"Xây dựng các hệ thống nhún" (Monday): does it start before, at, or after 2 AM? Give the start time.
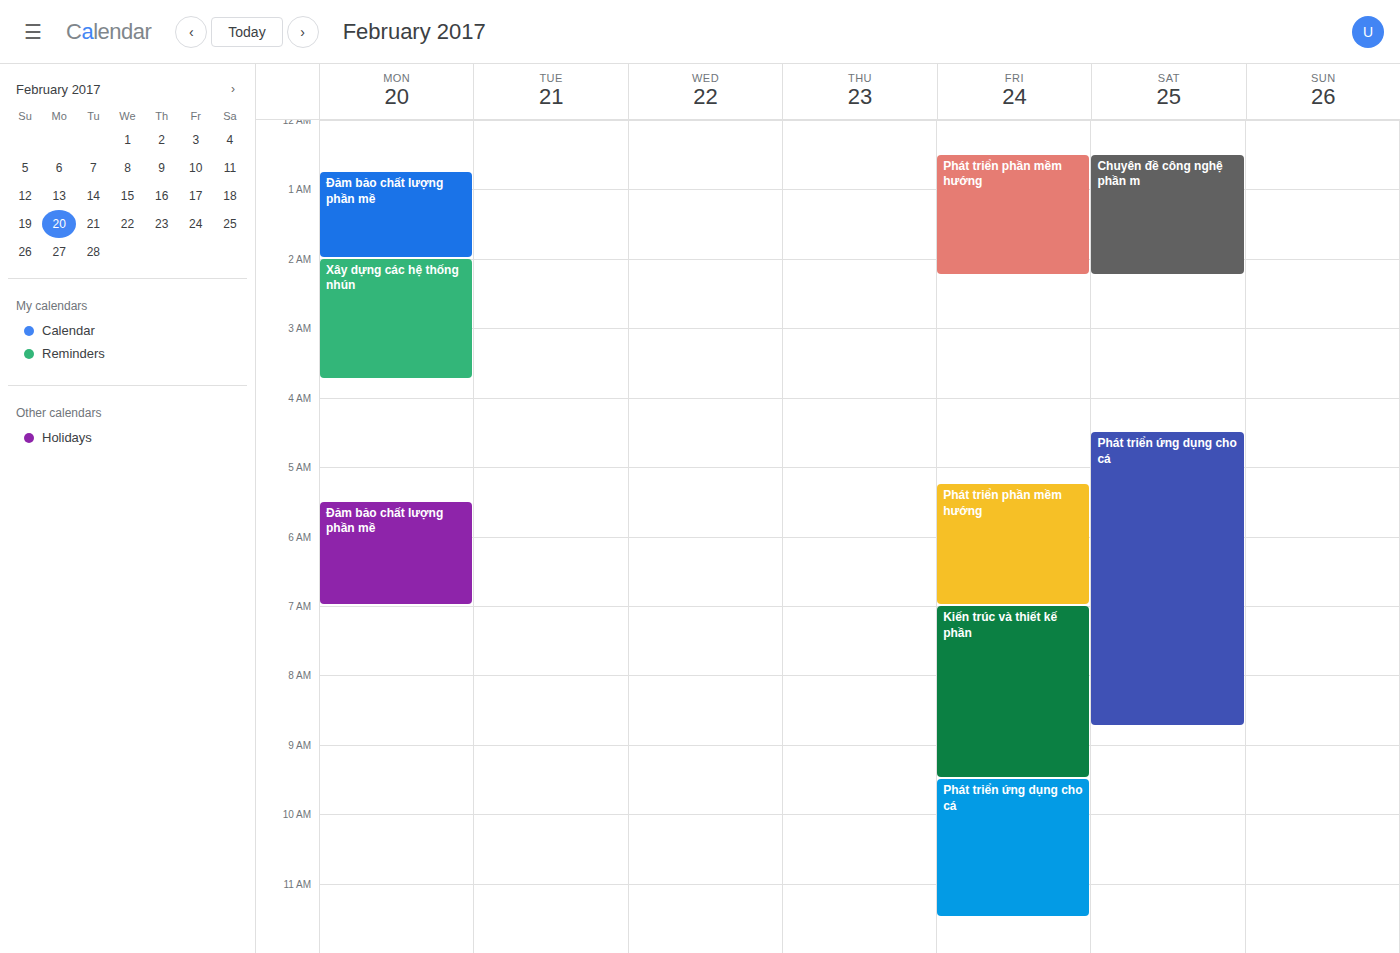
2:00 AM -- exactly at 2 AM, on the 2 AM line.